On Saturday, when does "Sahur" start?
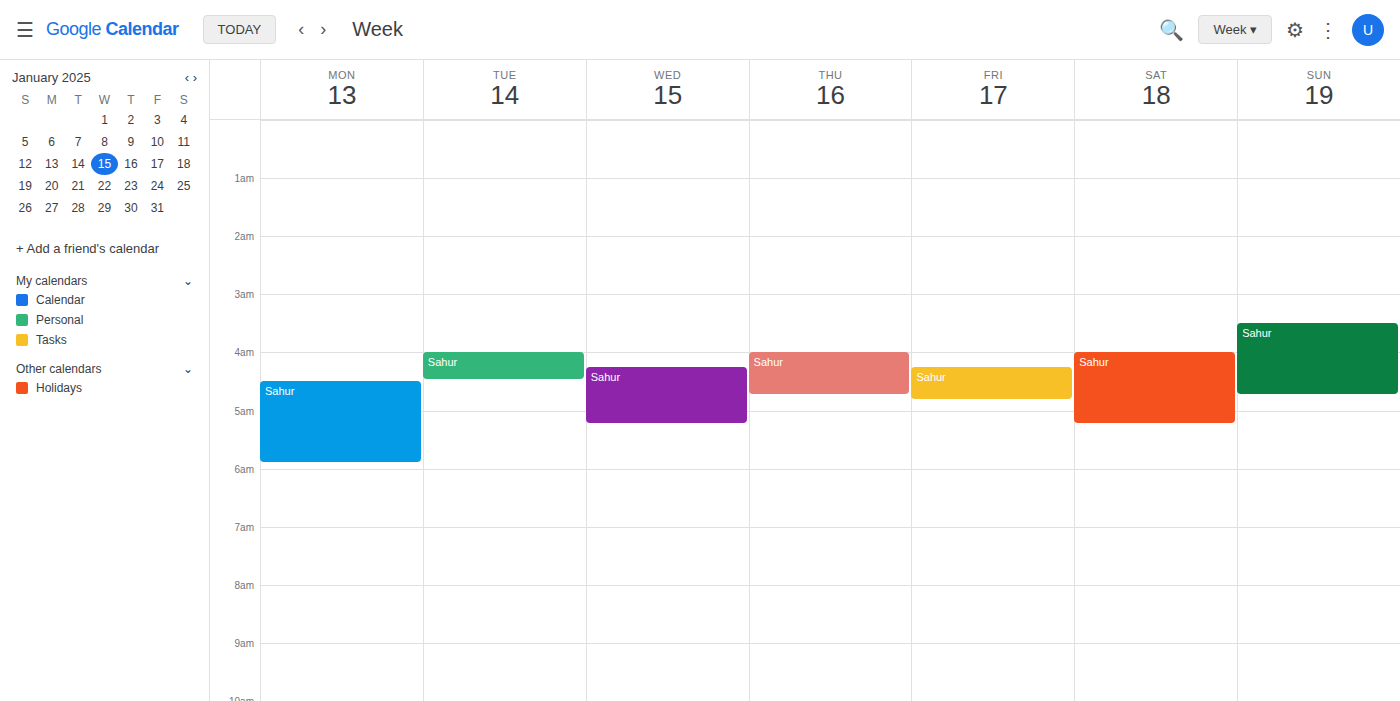
4:00 AM